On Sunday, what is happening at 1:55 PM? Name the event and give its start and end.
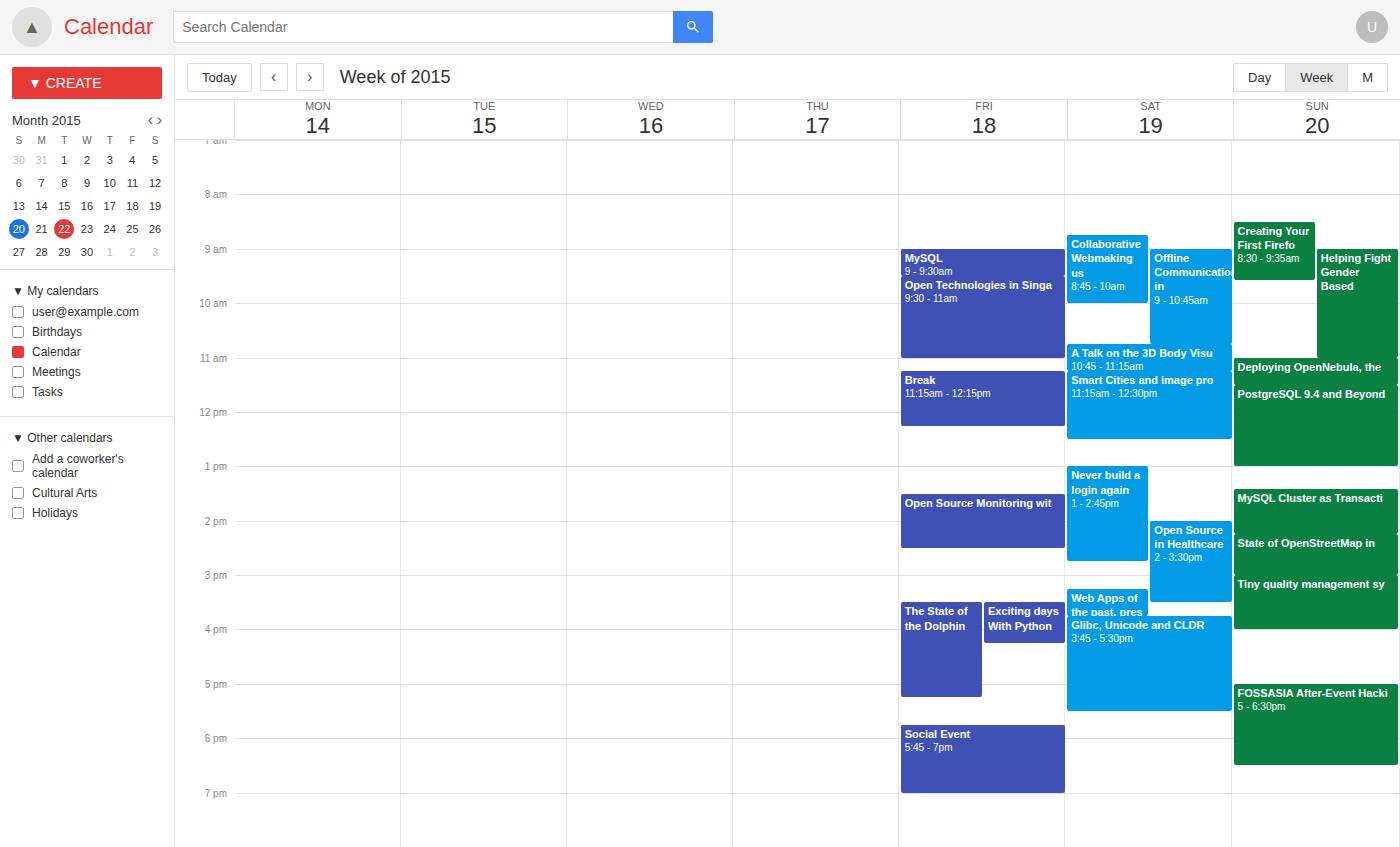
"MySQL Cluster as Transacti", 1:25 PM to 2:15 PM